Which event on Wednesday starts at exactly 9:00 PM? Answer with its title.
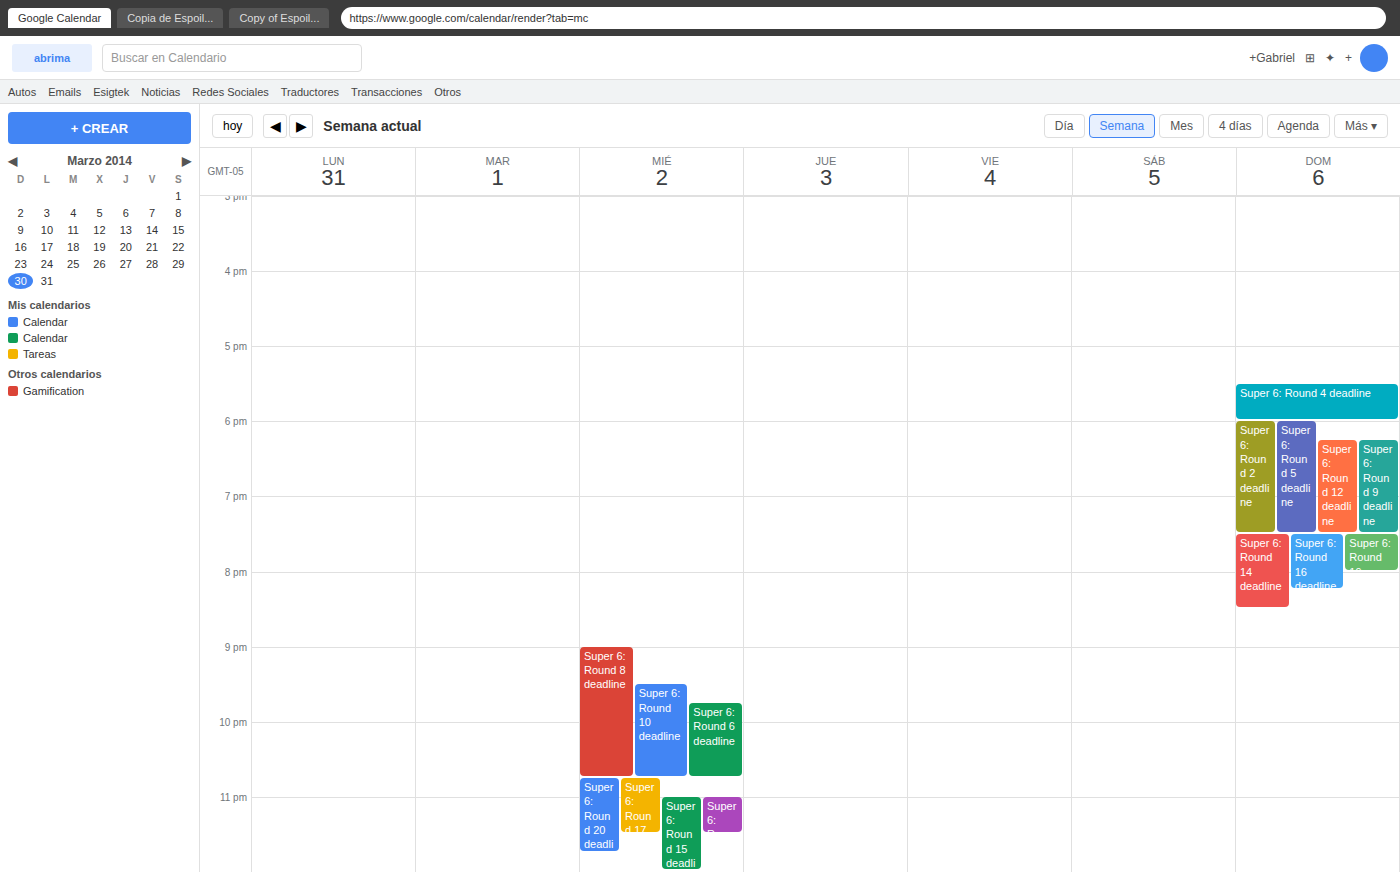
"Super 6: Round 8 deadline"